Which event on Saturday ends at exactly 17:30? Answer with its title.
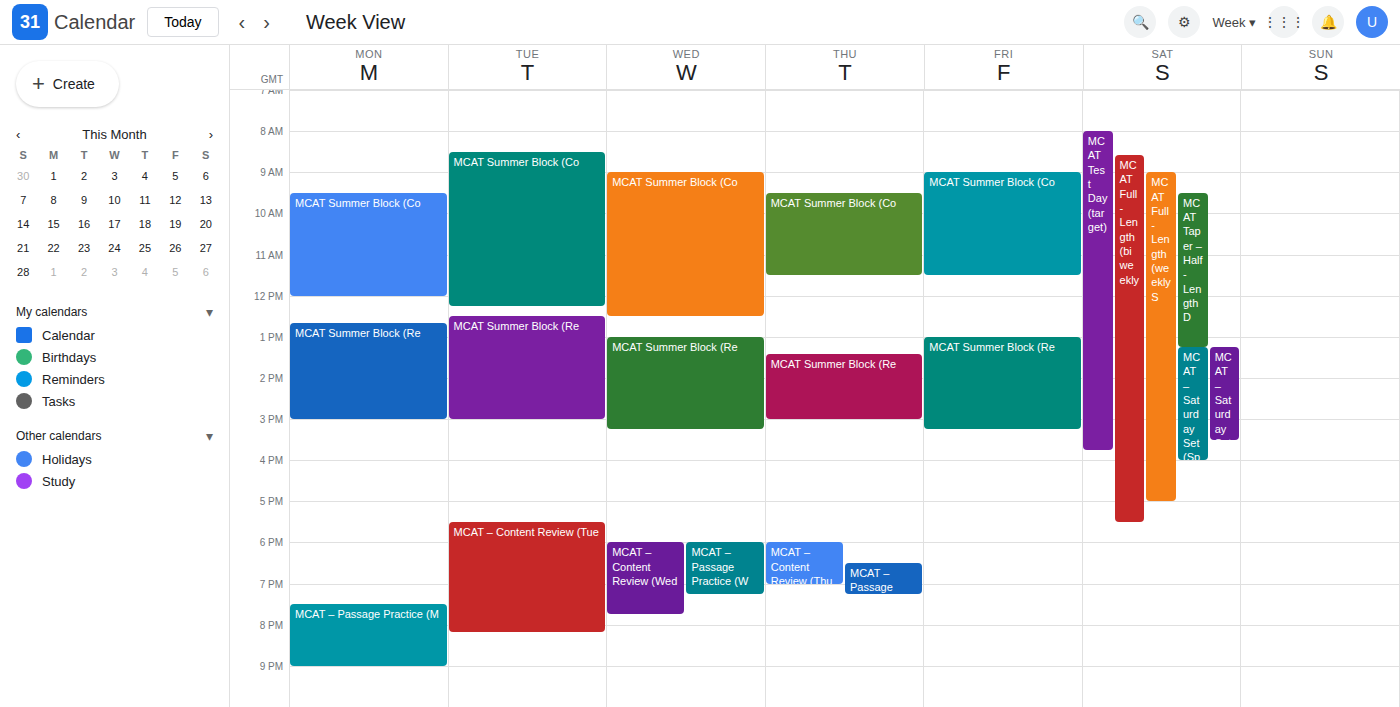
"MCAT Full-Length (biweekly"